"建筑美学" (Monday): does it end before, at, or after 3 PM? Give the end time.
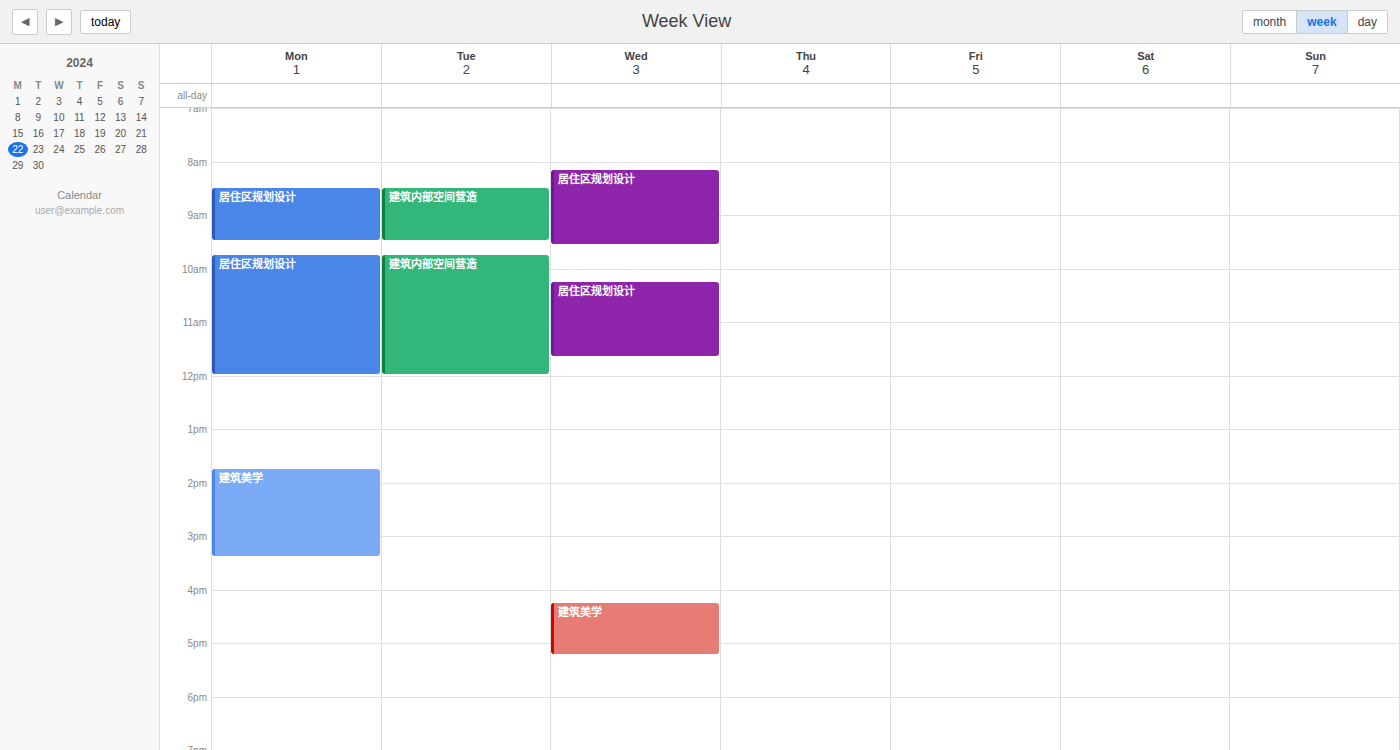
3:25 PM -- after 3 PM, 25 minutes below the 3 PM line.